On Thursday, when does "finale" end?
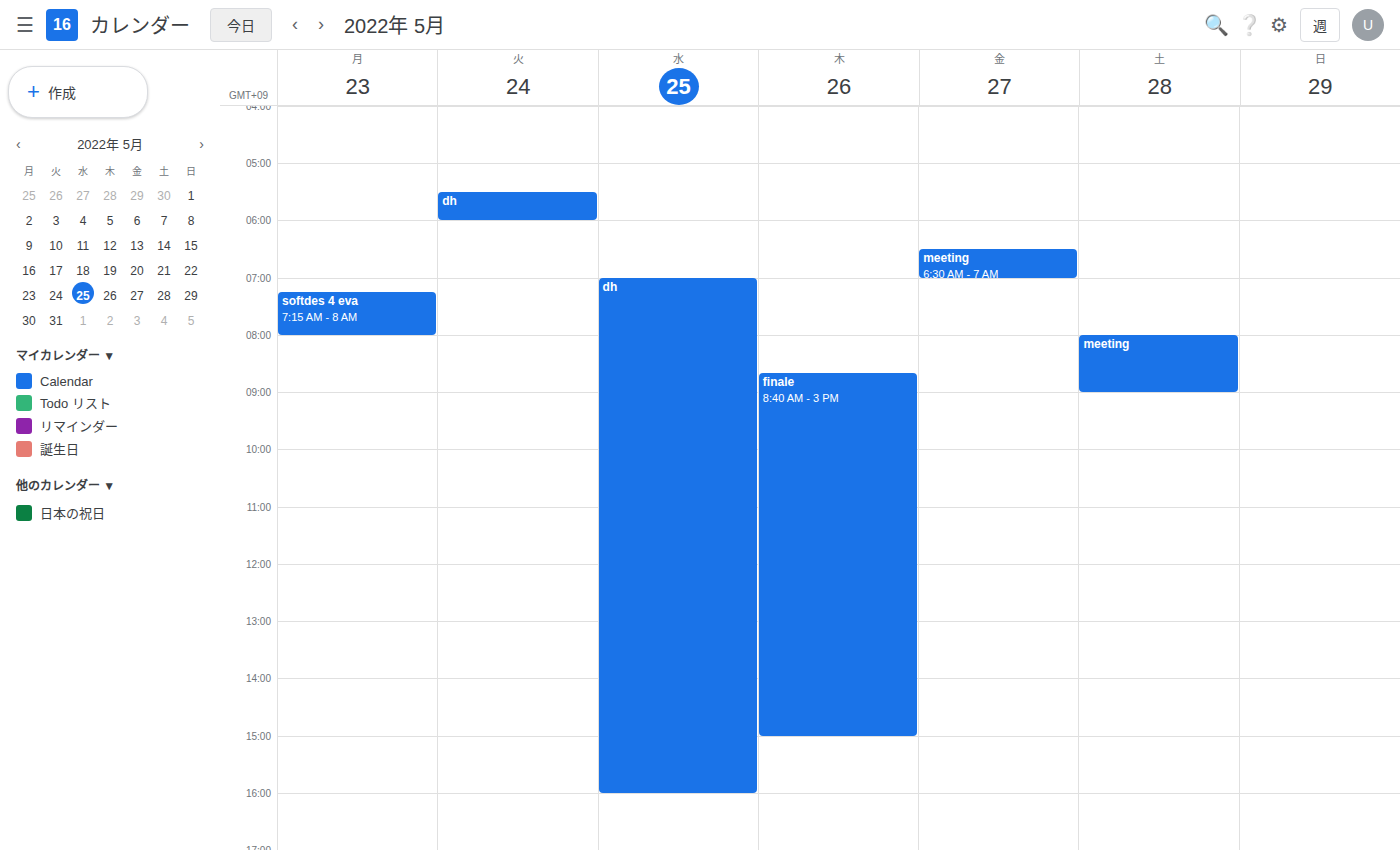
15:00